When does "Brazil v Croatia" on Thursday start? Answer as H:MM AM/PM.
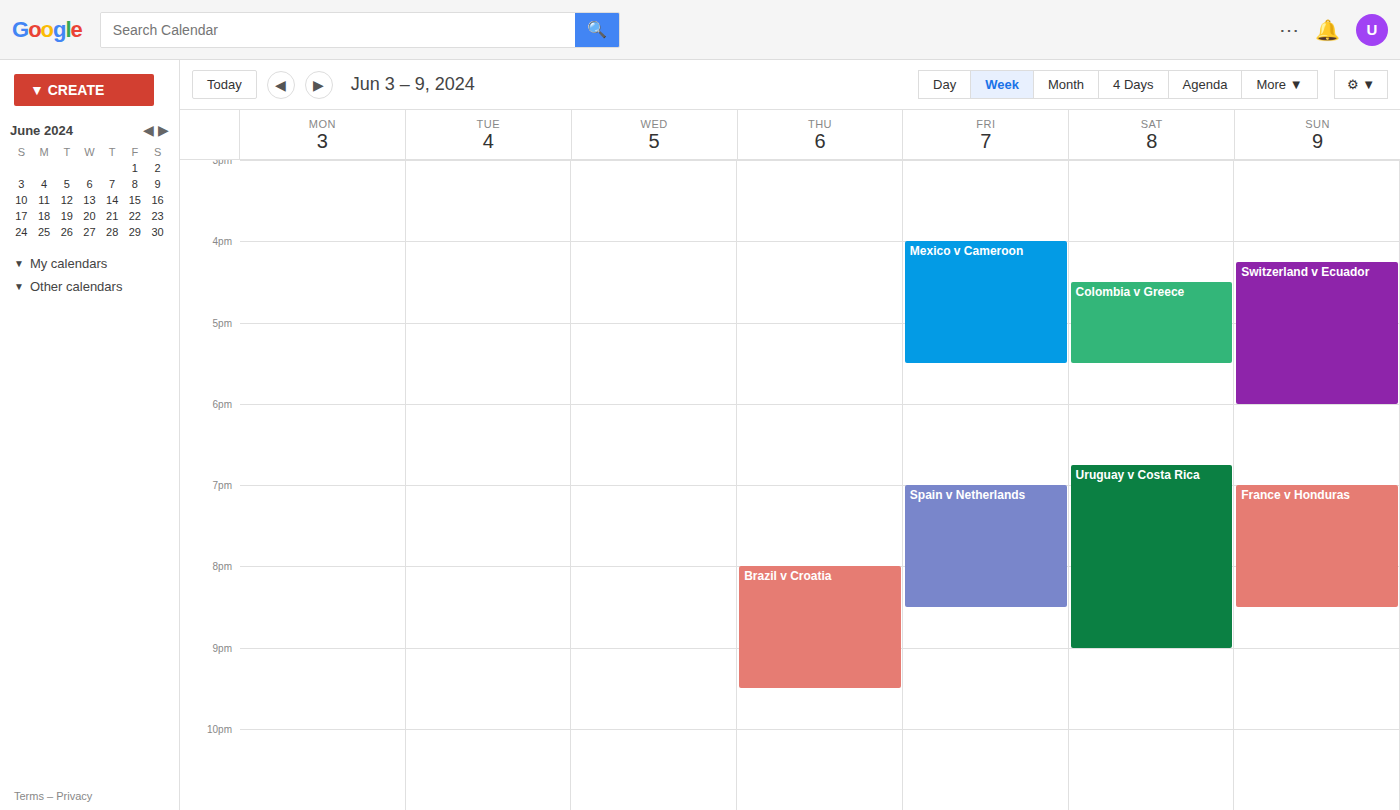
8:00 PM